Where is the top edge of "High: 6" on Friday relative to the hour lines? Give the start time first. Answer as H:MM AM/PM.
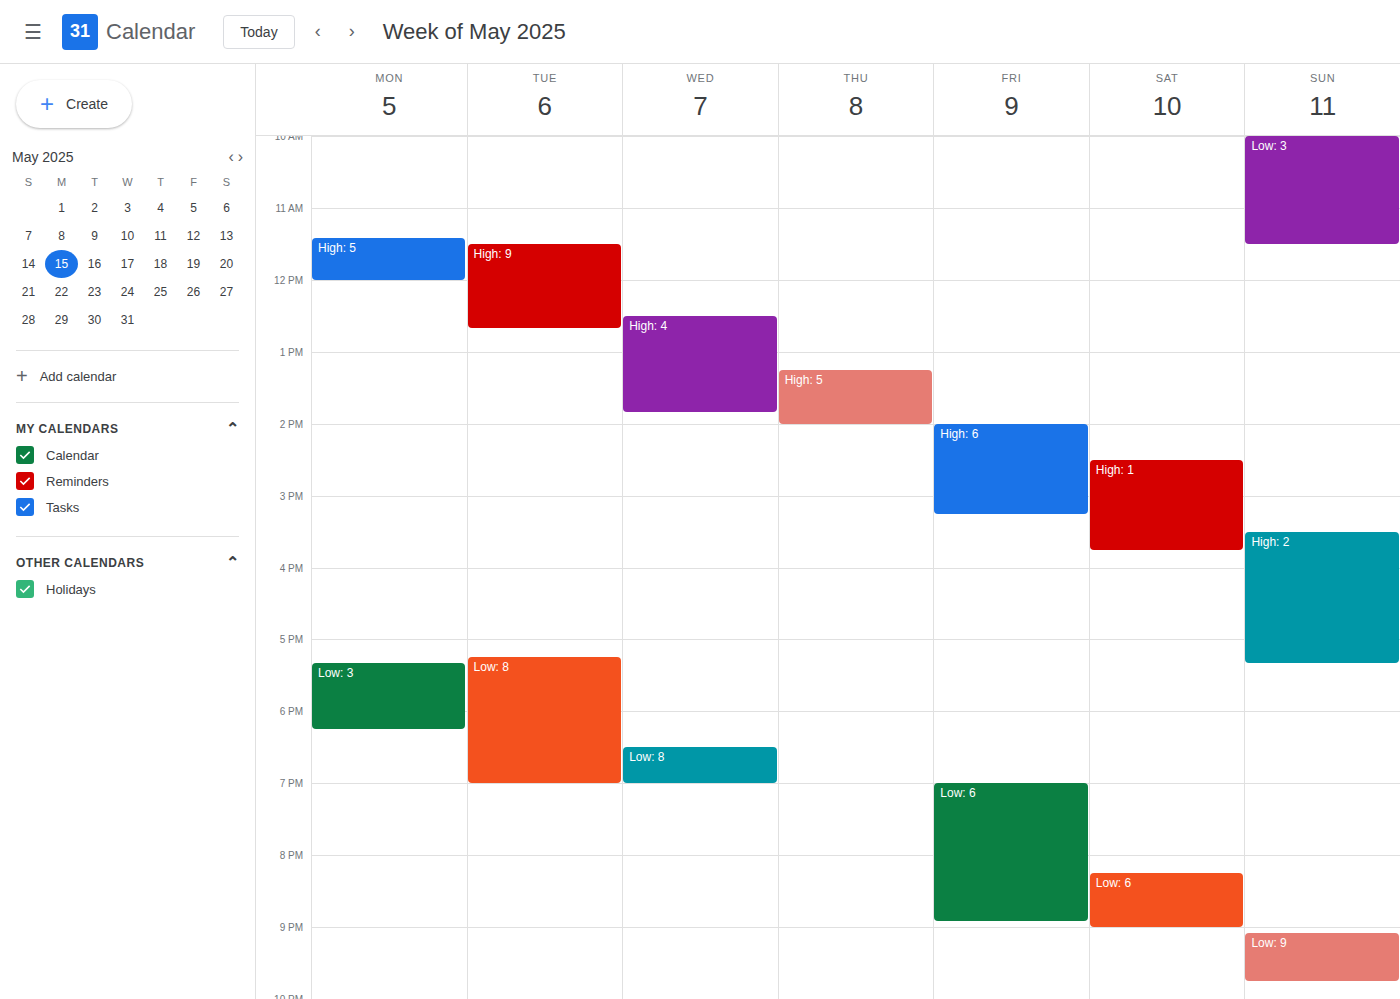
2:00 PM -- exactly on the 2 PM line.